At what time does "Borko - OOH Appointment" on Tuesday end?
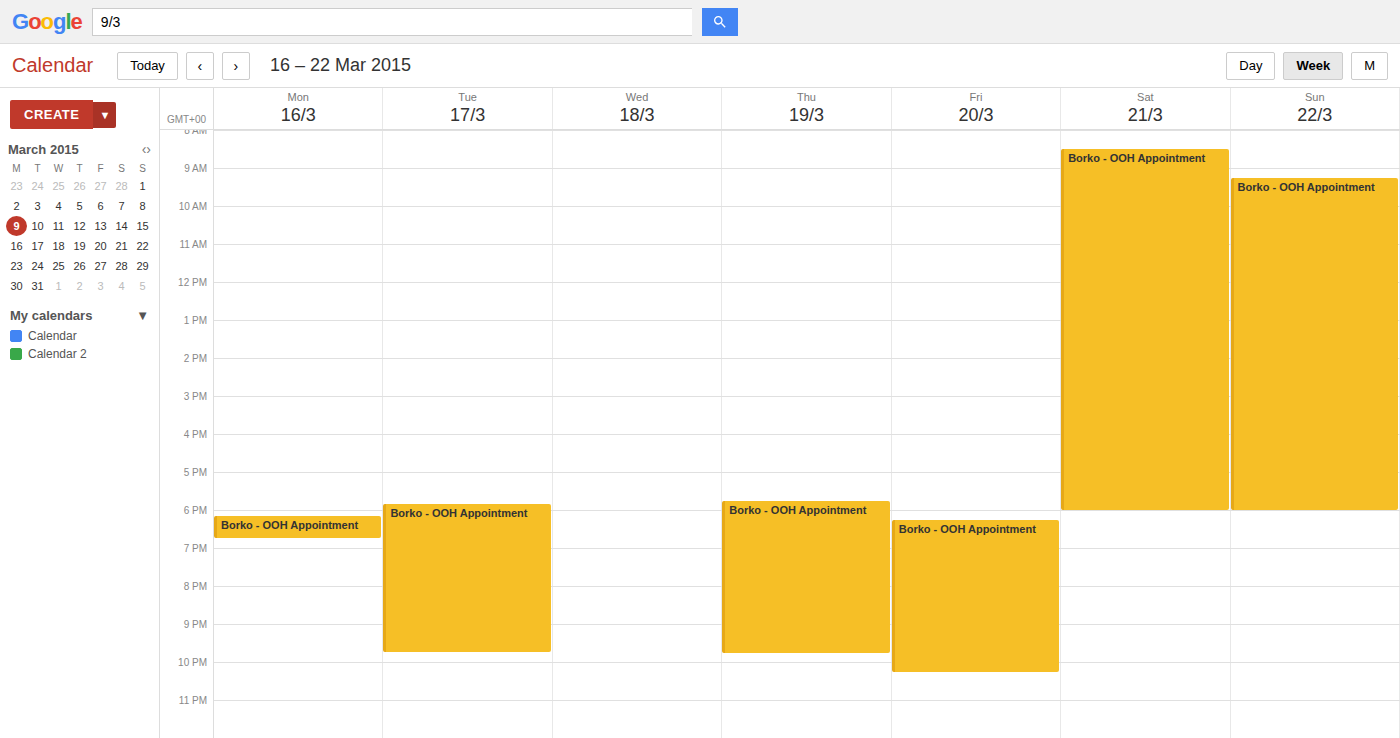
9:45 PM